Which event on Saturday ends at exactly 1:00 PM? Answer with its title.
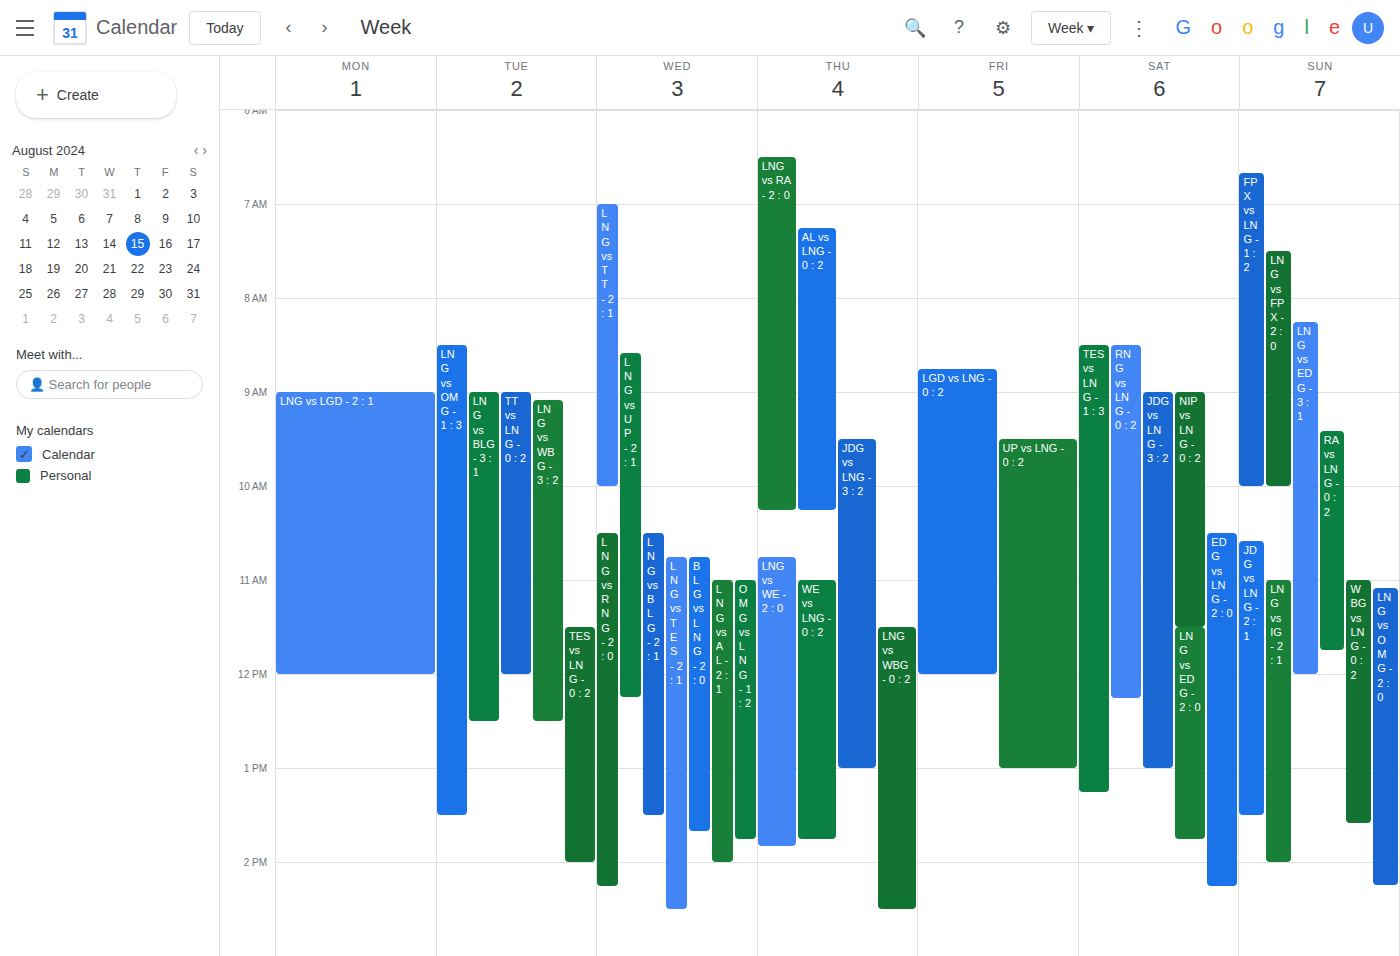
"JDG vs LNG - 3 : 2"